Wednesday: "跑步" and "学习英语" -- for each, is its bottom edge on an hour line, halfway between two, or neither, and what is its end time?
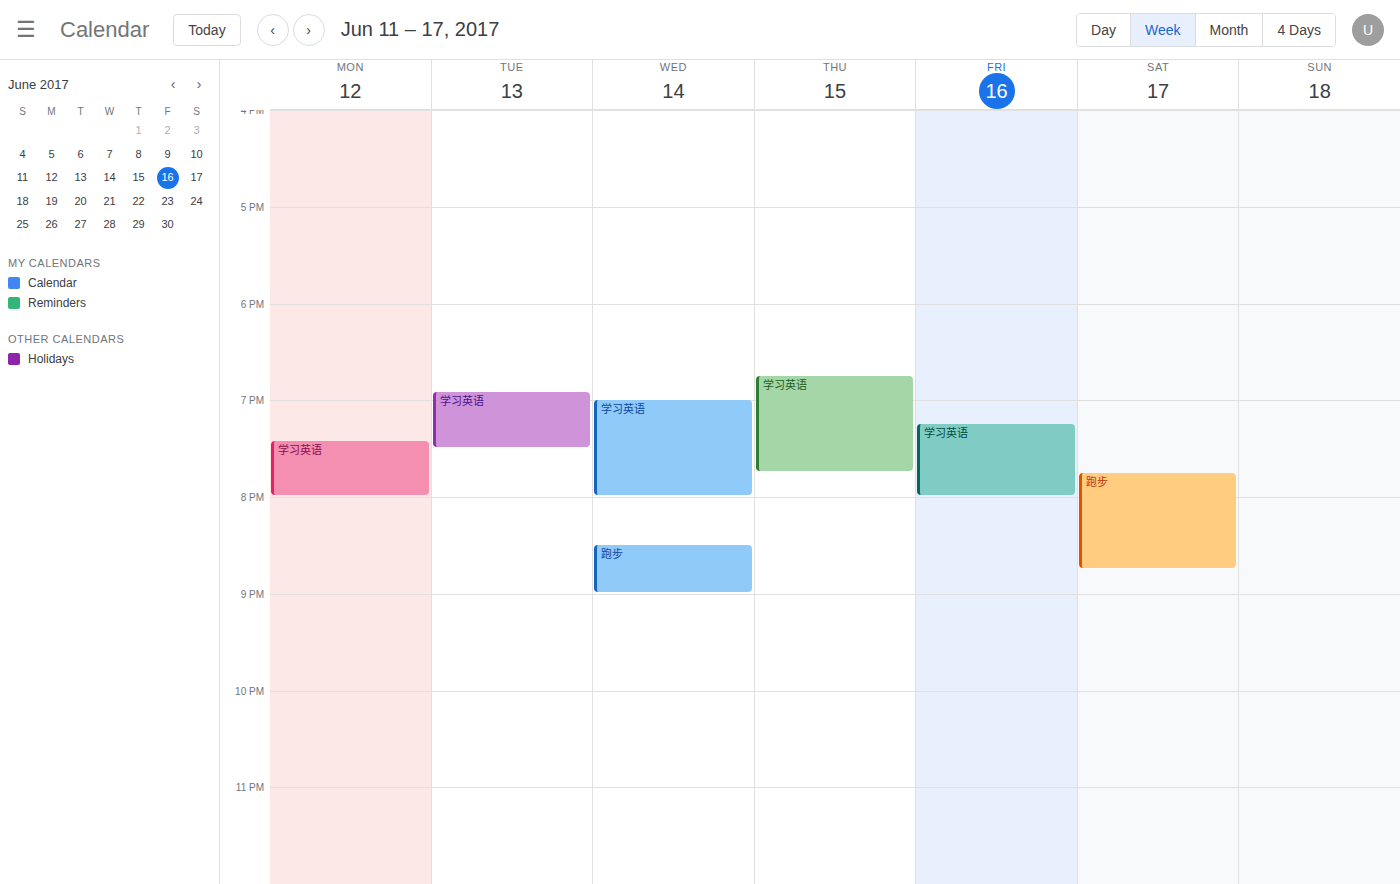
"跑步": 9:00 PM, exactly on the 9 PM line. "学习英语": 8:00 PM, exactly on the 8 PM line.